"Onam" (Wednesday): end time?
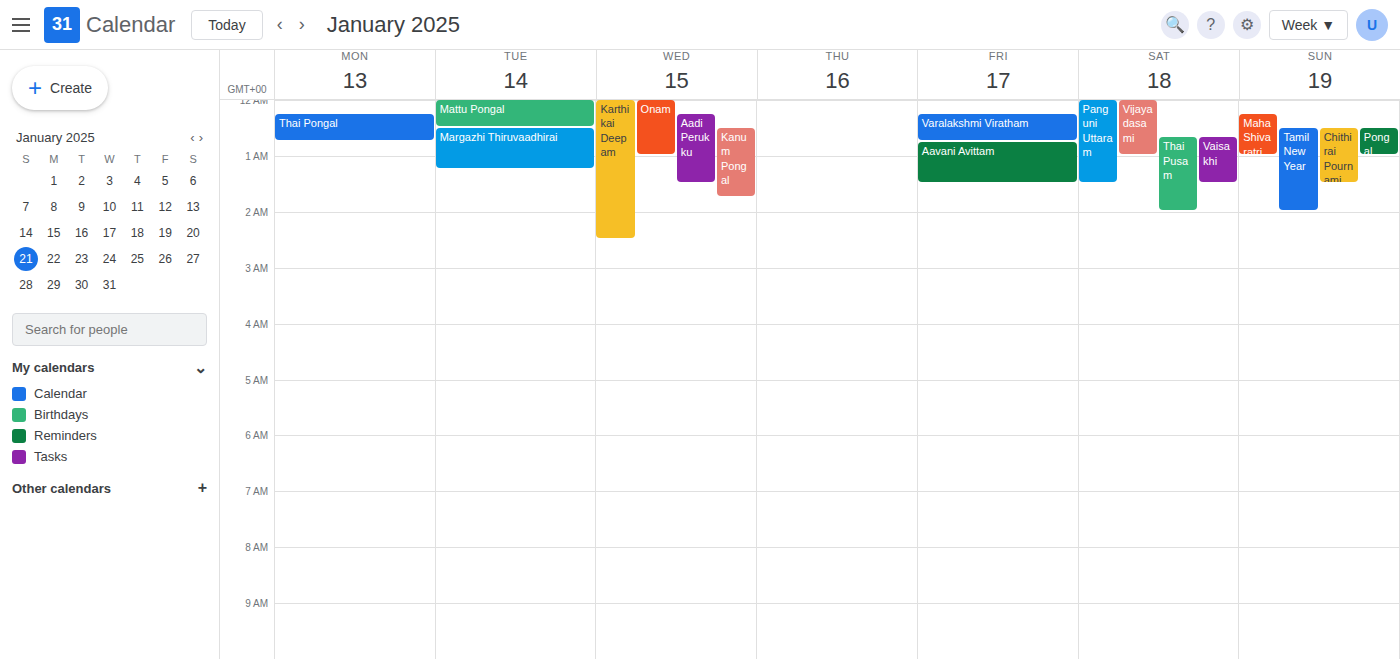
1:00 AM